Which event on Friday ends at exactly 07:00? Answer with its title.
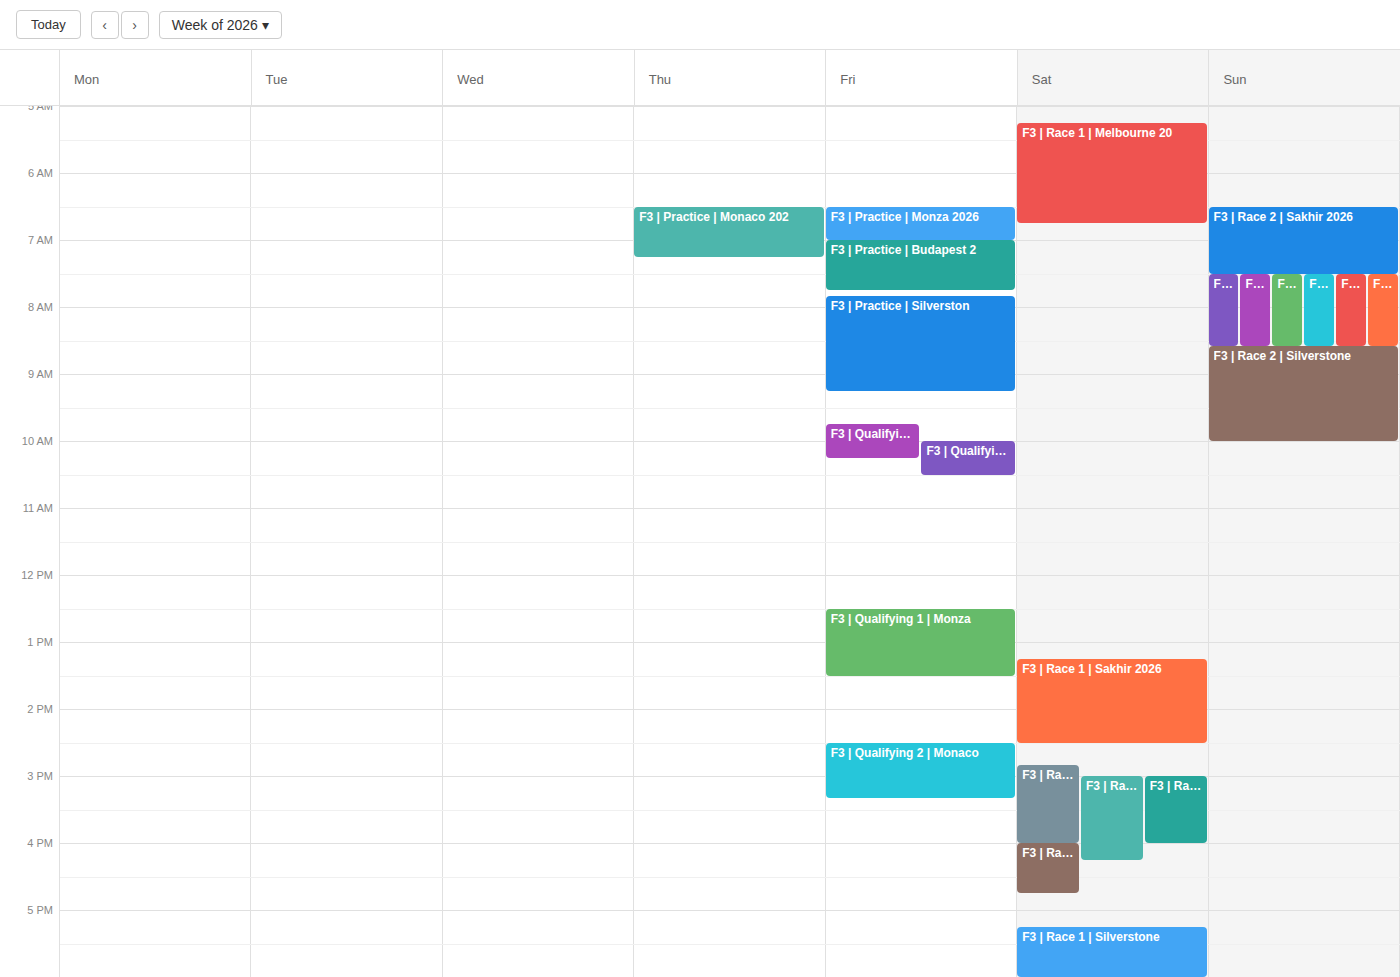
"F3 | Practice | Monza 2026"